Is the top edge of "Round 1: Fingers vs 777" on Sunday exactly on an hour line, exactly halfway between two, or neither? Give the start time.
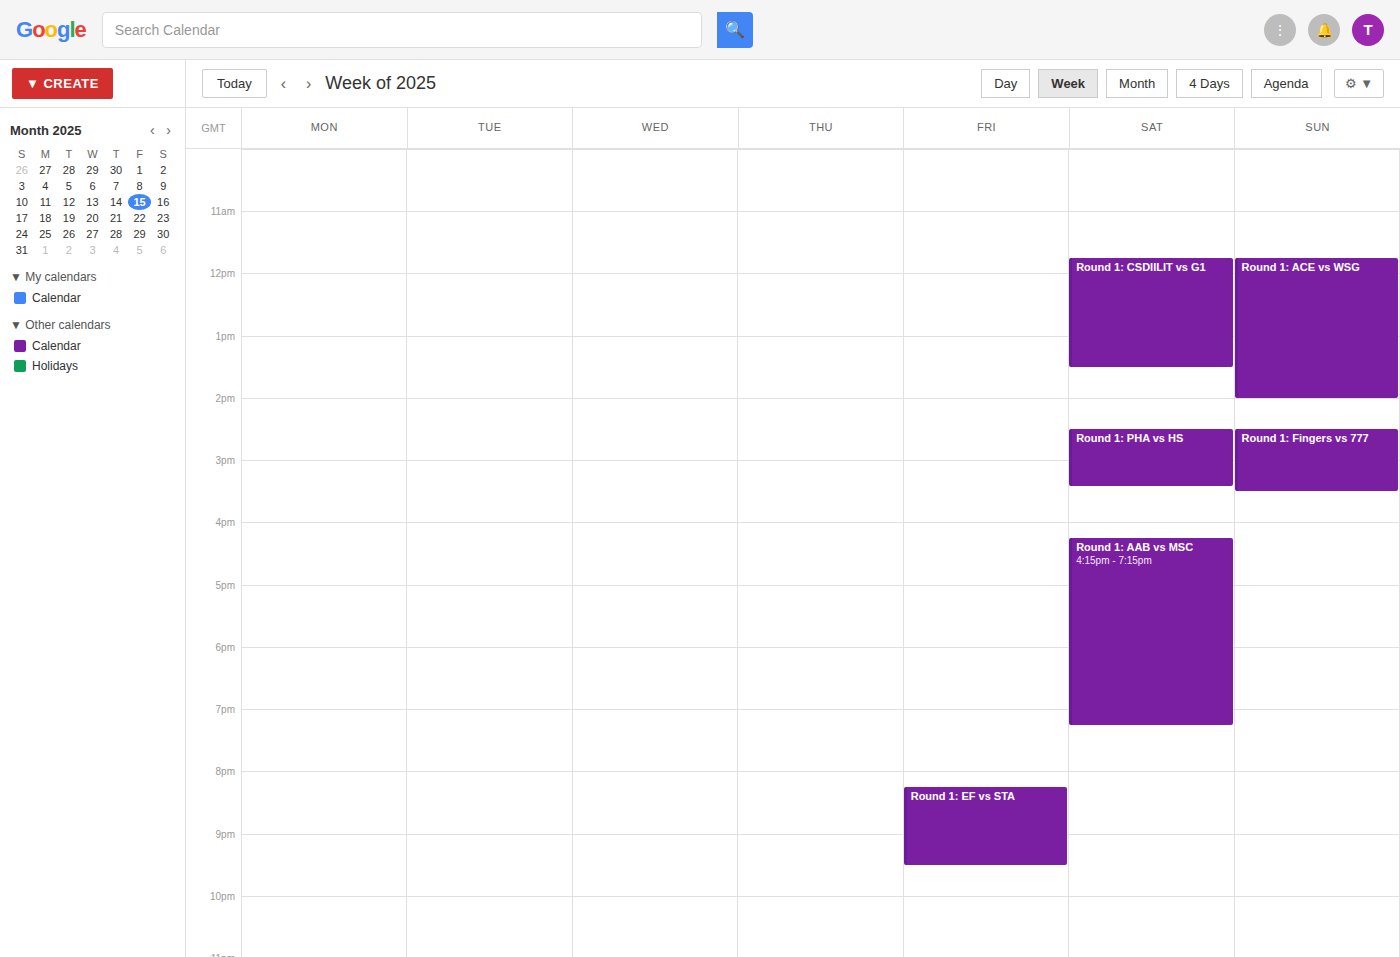
2:30 PM -- halfway between the 2 PM and 3 PM lines.